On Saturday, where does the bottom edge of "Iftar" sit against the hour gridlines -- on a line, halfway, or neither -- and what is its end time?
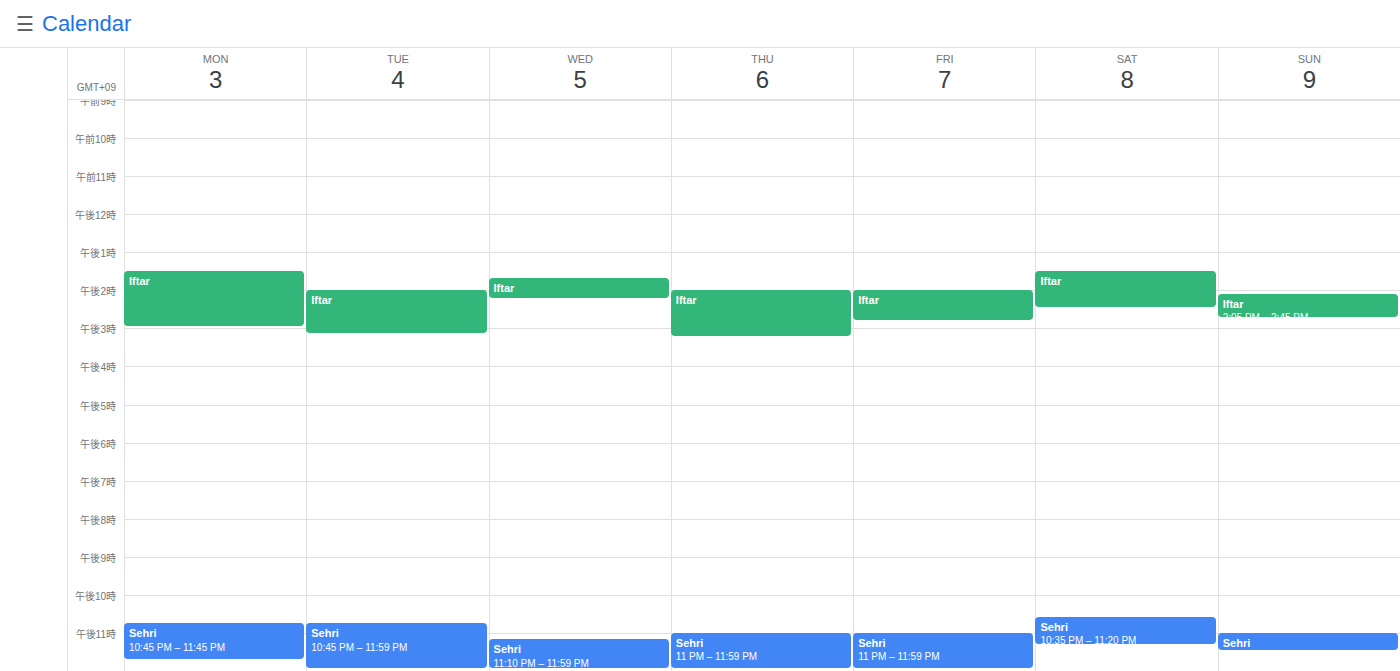
2:30 PM -- halfway between the 2 PM and 3 PM lines.